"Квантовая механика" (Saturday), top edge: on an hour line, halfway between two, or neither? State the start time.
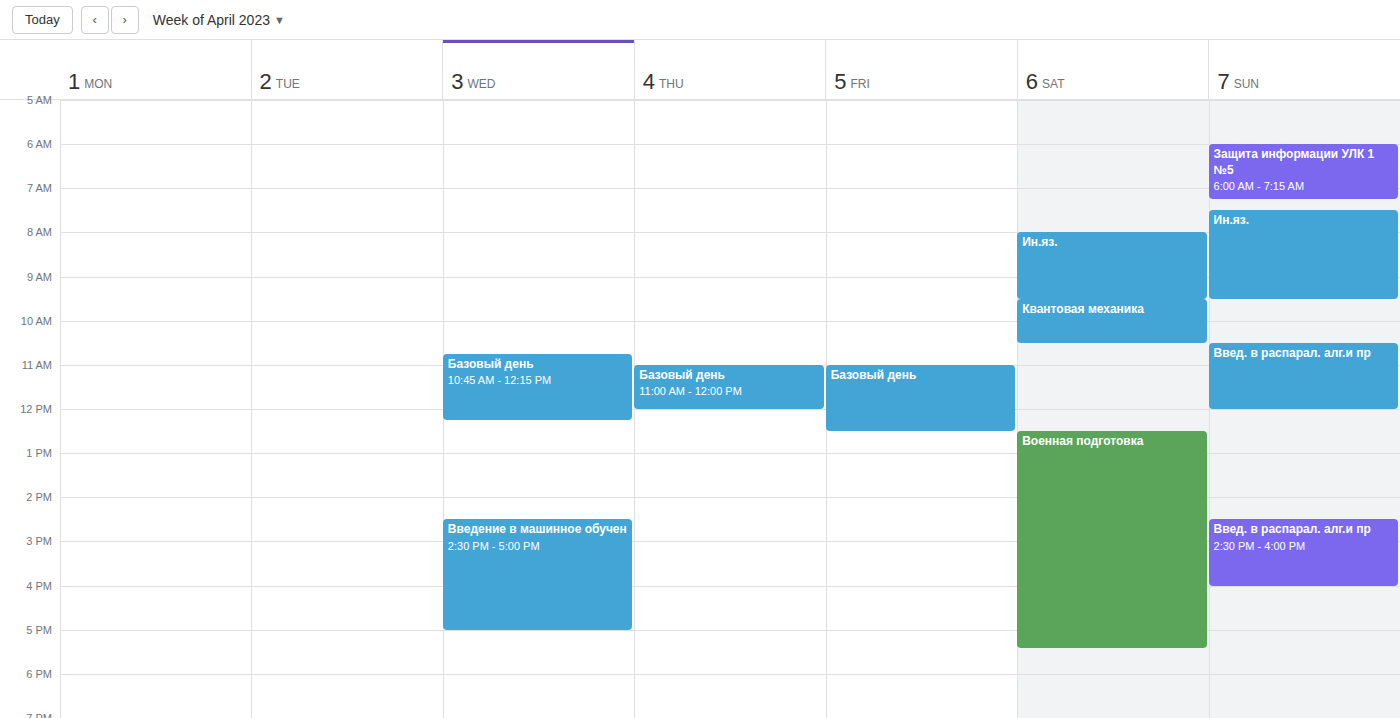
9:30 AM -- halfway between the 9 AM and 10 AM lines.